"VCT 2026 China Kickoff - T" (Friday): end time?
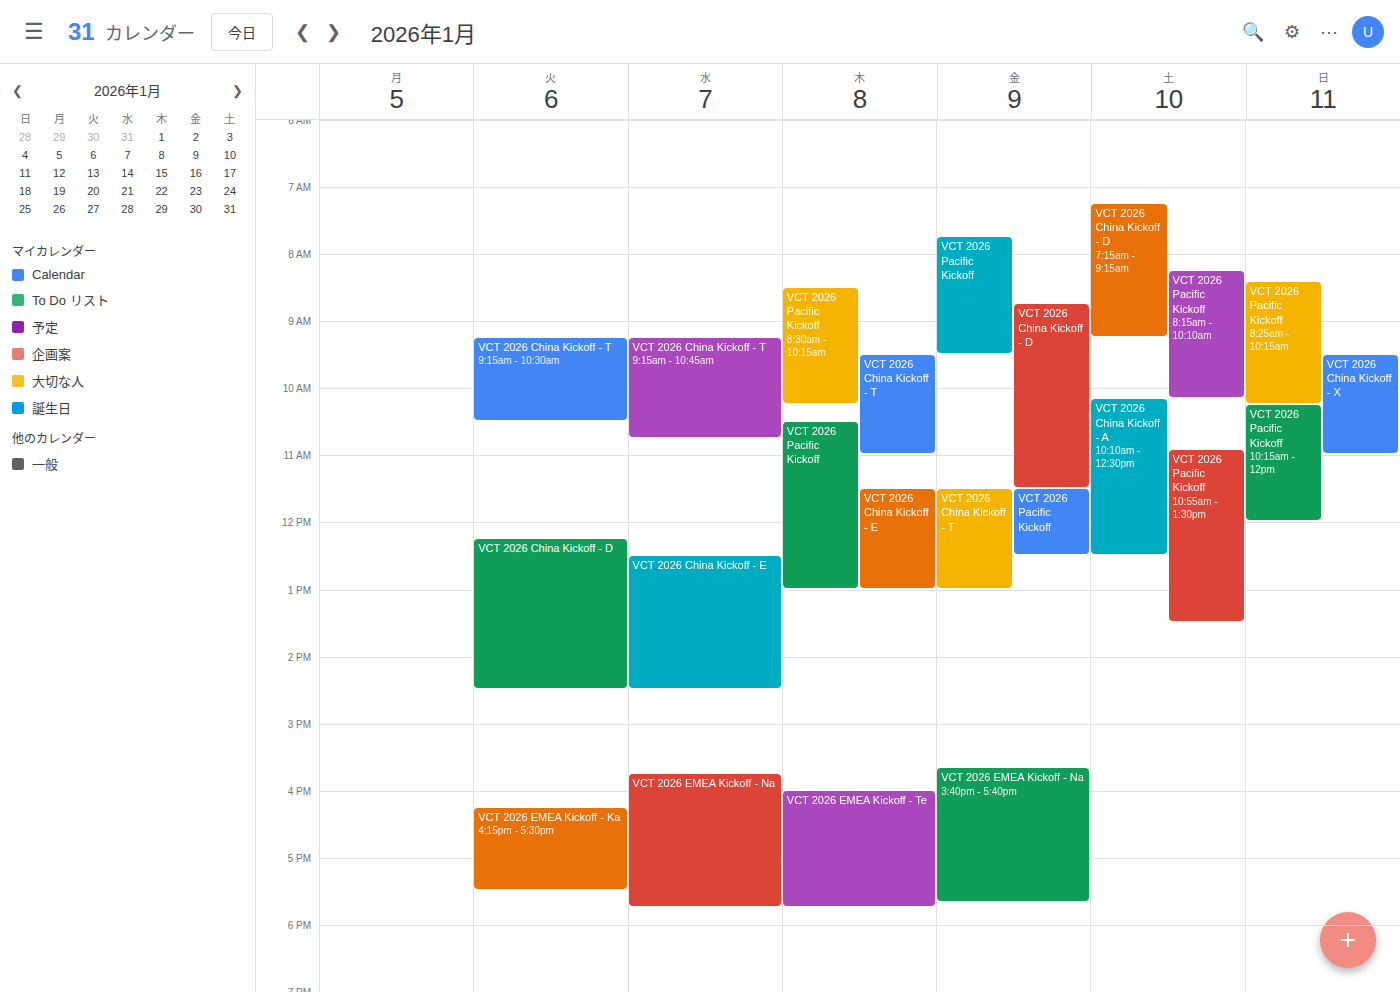
1:00 PM